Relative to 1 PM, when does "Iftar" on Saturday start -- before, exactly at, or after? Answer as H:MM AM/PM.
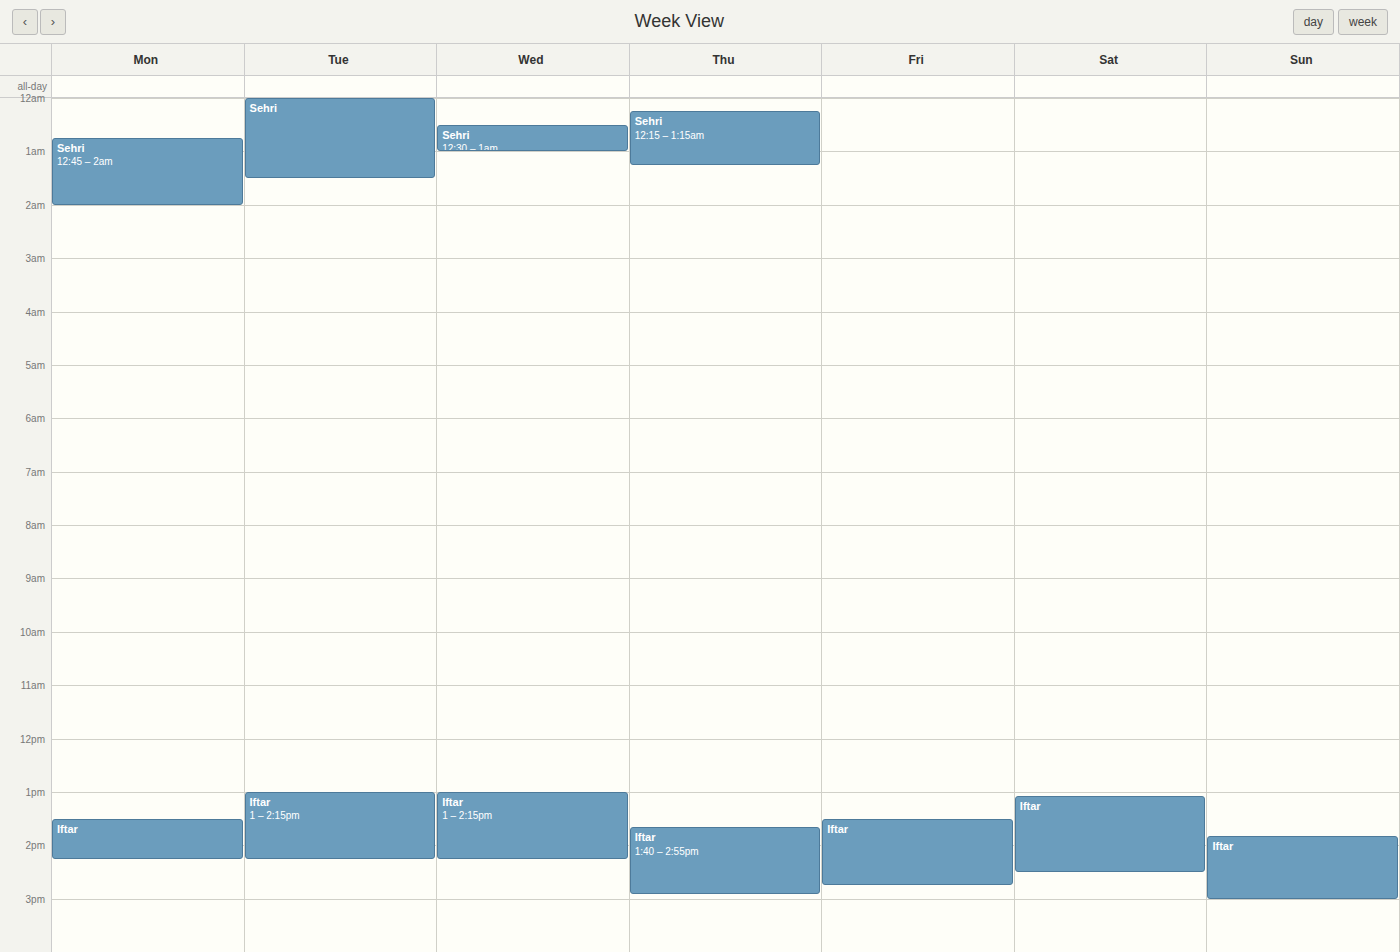
1:05 PM -- after 1 PM, 5 minutes below the 1 PM line.